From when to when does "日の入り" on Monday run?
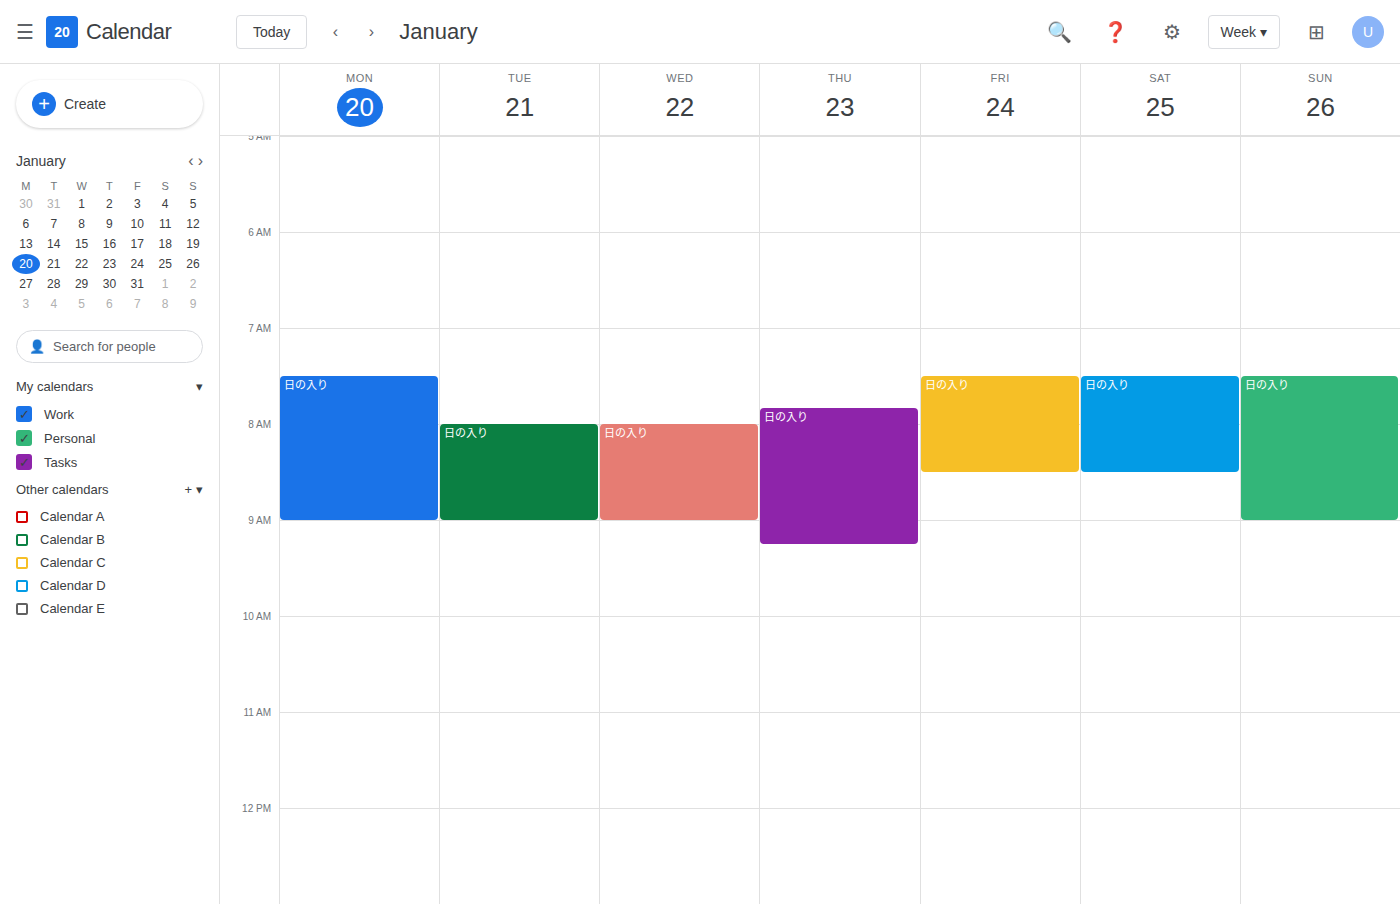
07:30 to 09:00